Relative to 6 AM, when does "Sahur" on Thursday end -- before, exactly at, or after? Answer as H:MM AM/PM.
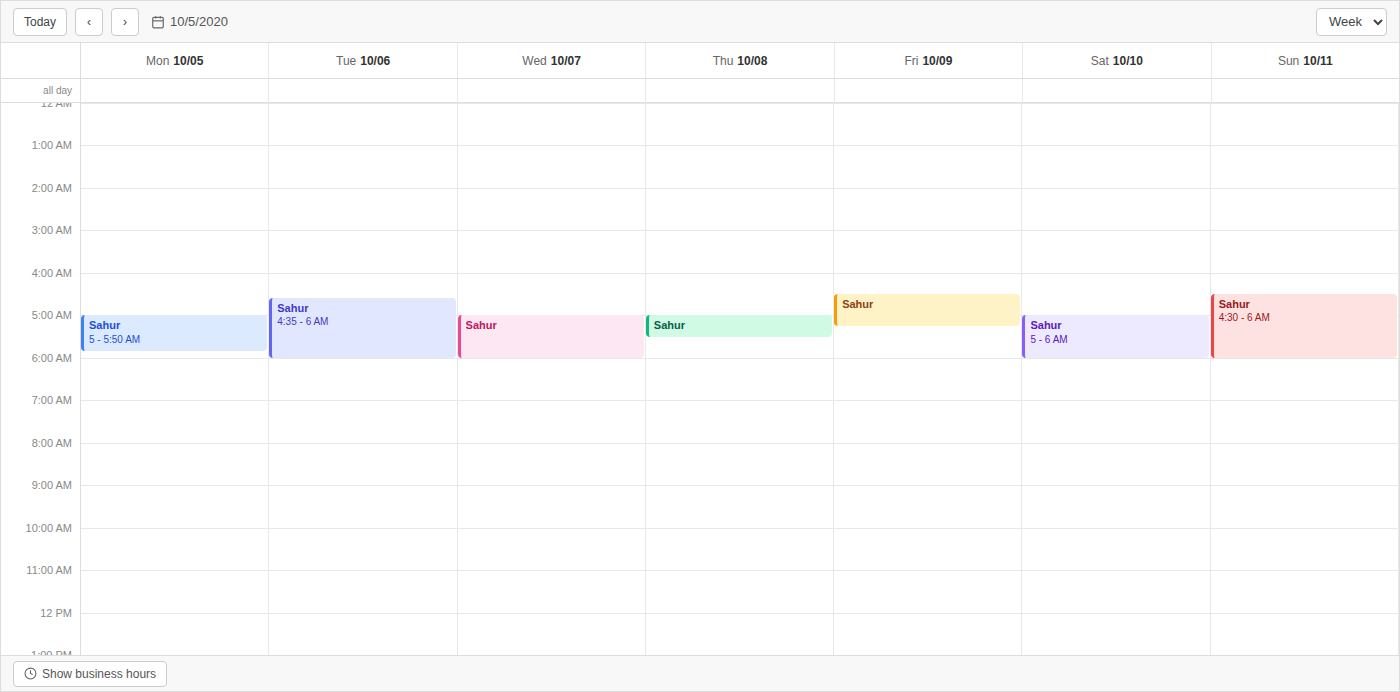
5:30 AM -- before 6 AM, 30 minutes above the 6 AM line.